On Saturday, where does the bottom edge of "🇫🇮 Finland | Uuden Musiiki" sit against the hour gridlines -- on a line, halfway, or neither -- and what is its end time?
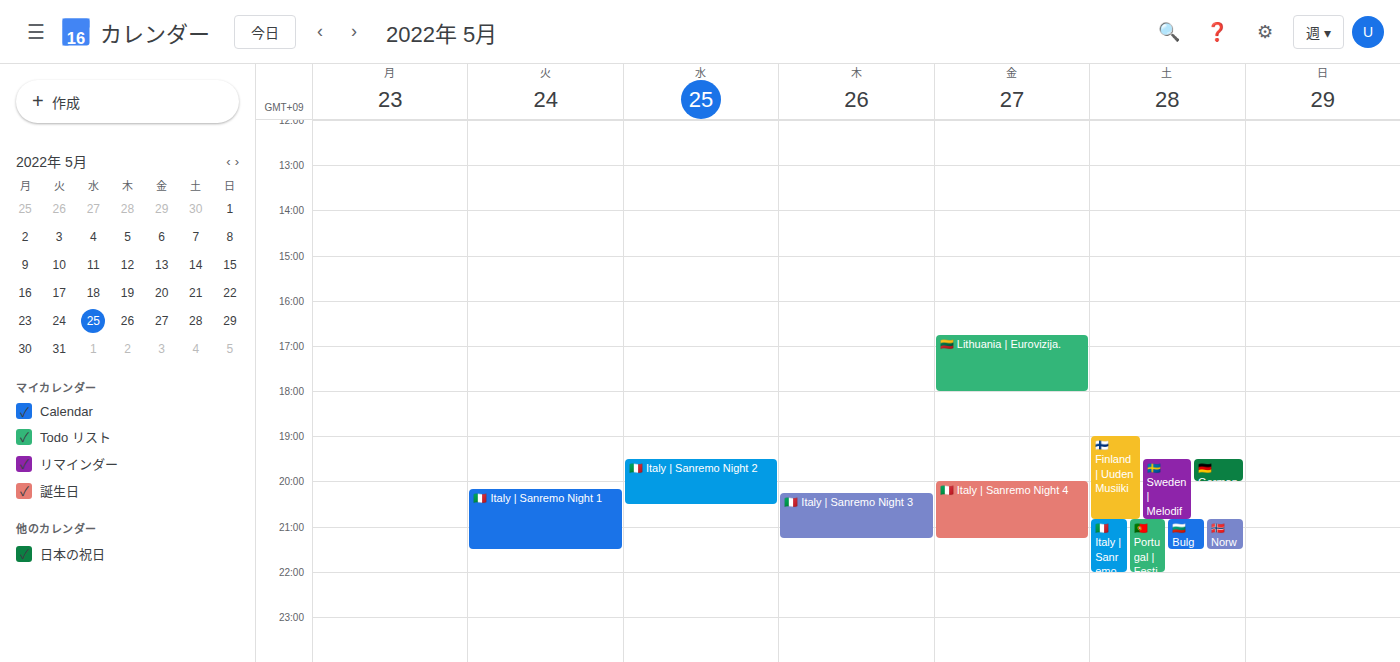
20:50 -- neither: 50 minutes below the 20:00 line and 10 minutes above the 21:00 line.